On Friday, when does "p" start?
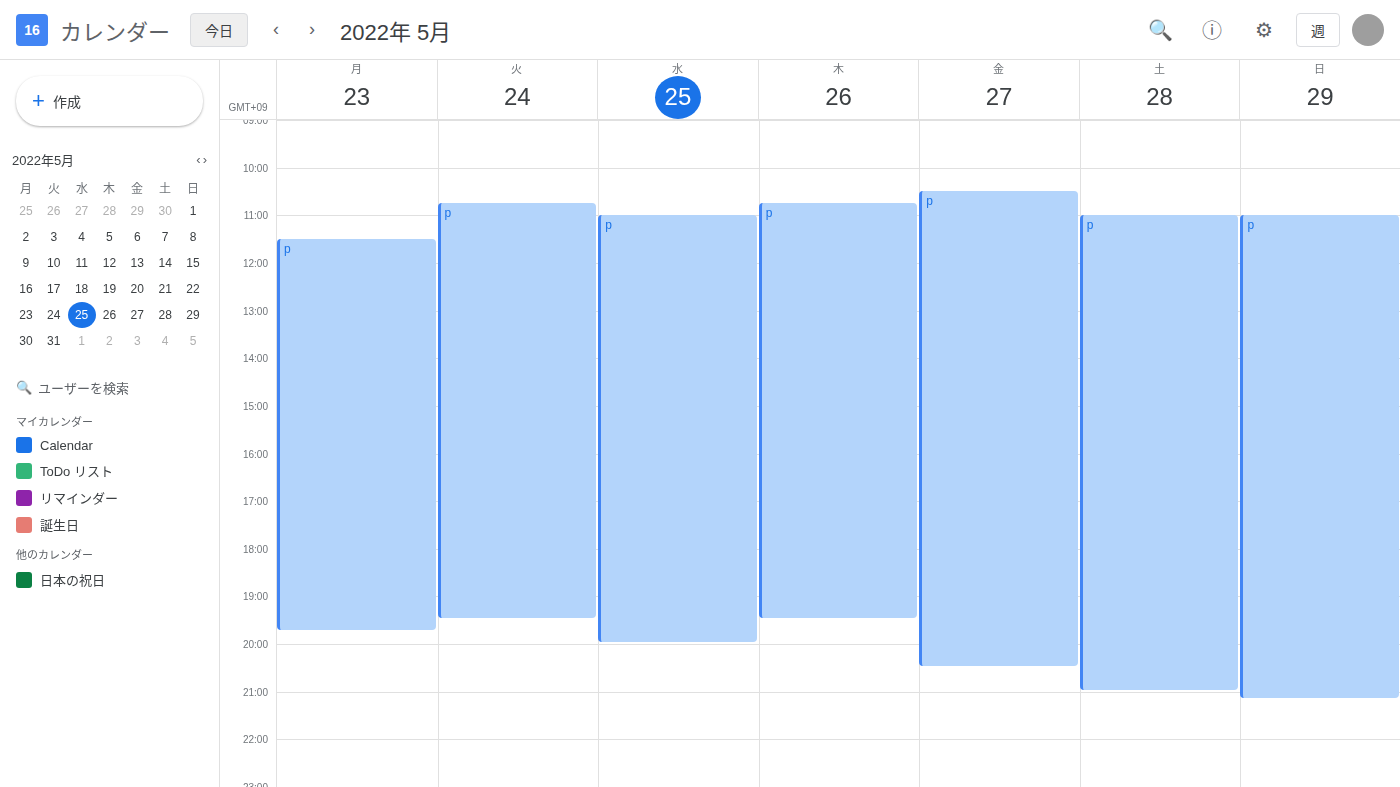
10:30 AM